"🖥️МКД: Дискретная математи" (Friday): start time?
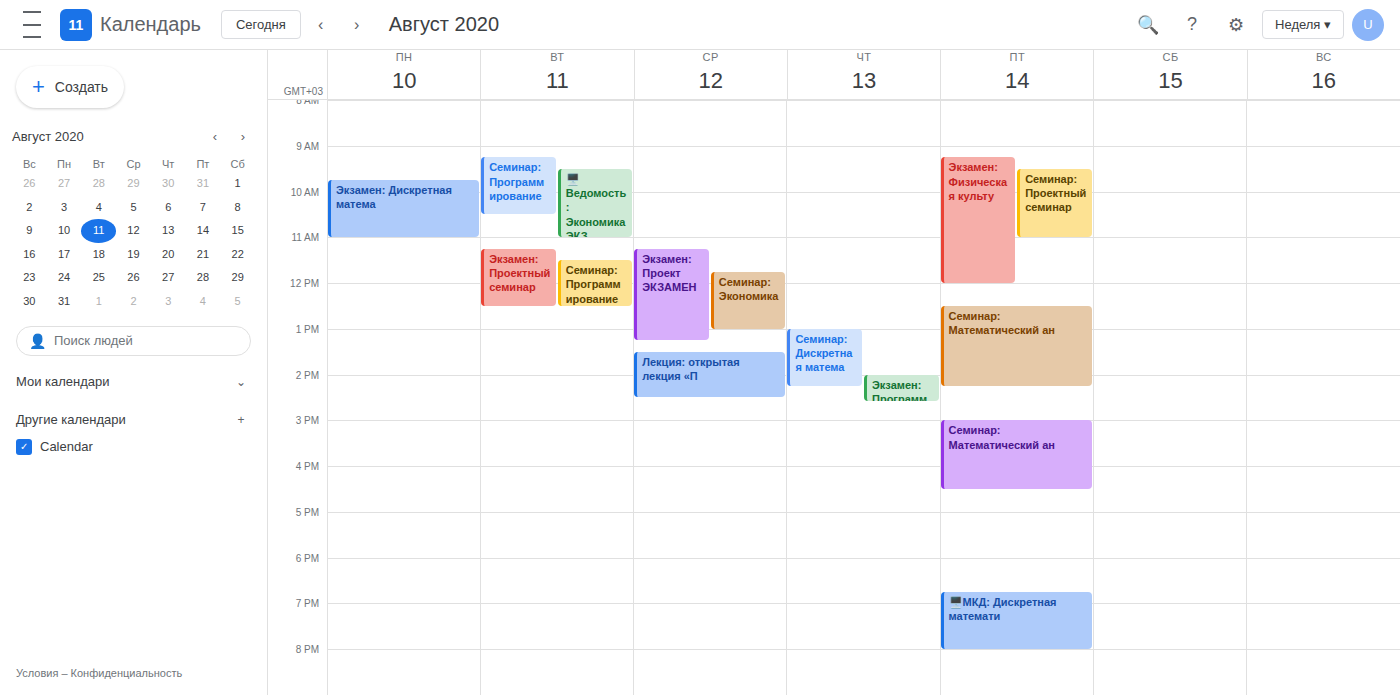
6:45 PM